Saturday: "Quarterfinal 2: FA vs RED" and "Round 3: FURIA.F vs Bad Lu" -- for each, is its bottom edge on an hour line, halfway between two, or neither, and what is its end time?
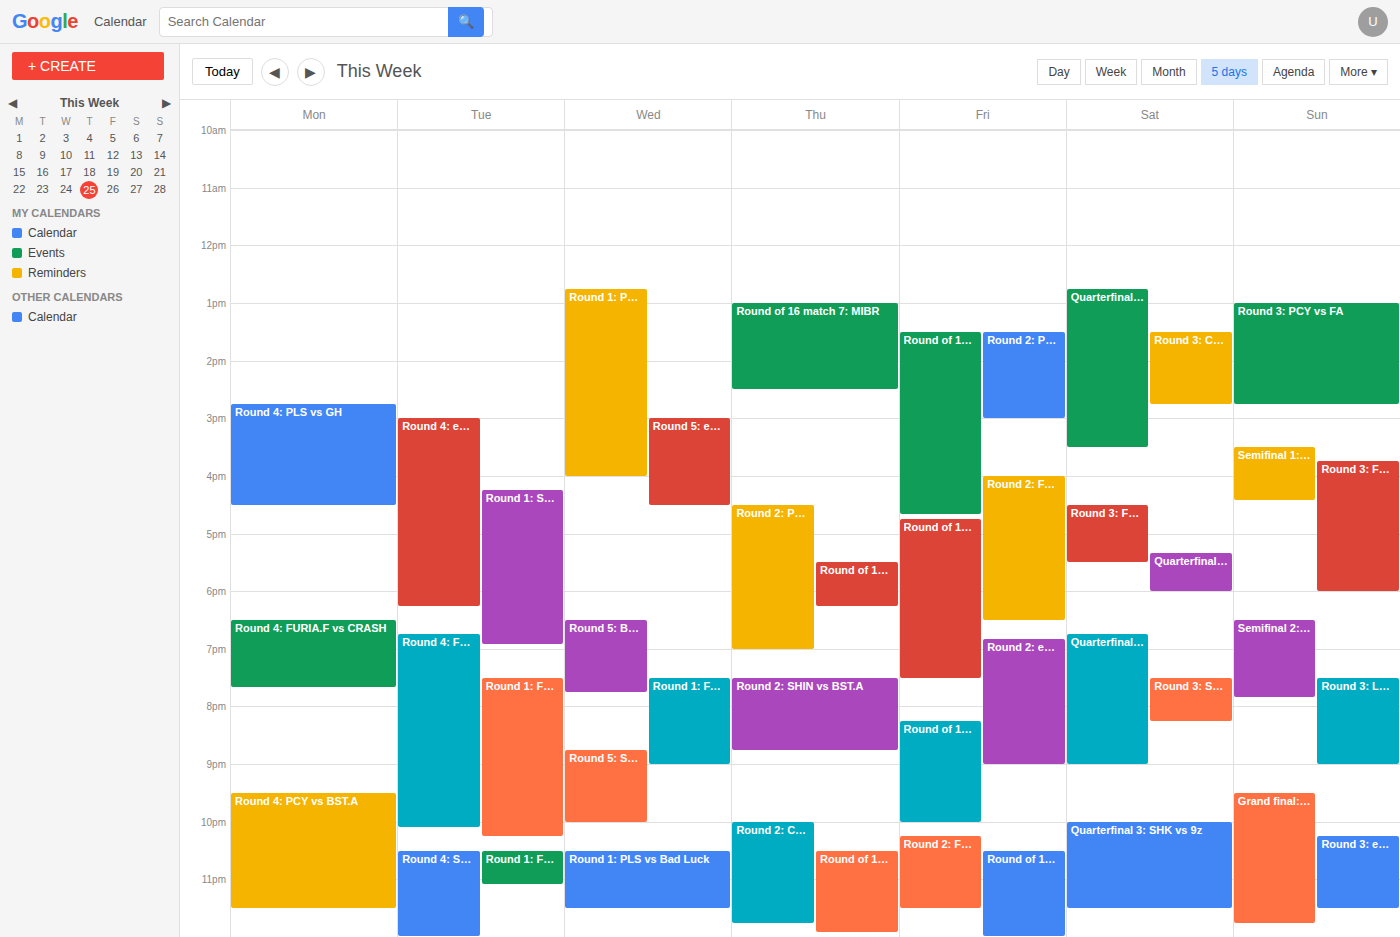
"Quarterfinal 2: FA vs RED": 6:00 PM, exactly on the 6 PM line. "Round 3: FURIA.F vs Bad Lu": 5:30 PM, halfway between the 5 PM and 6 PM lines.